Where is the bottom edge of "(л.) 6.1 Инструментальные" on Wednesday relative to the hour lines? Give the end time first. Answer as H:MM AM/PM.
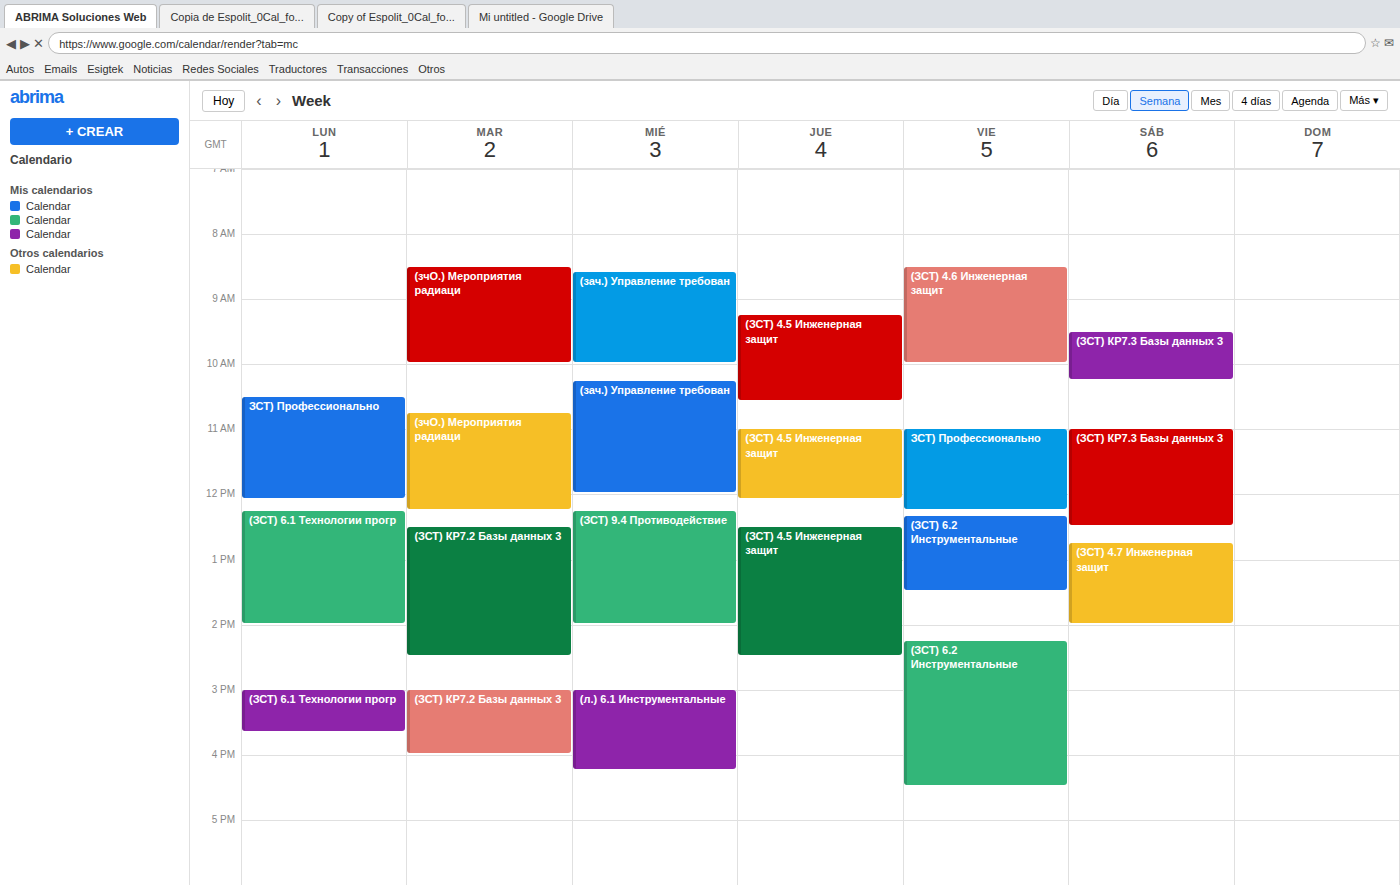
4:15 PM -- neither: a quarter of the way from the 4 PM line to the 5 PM line.